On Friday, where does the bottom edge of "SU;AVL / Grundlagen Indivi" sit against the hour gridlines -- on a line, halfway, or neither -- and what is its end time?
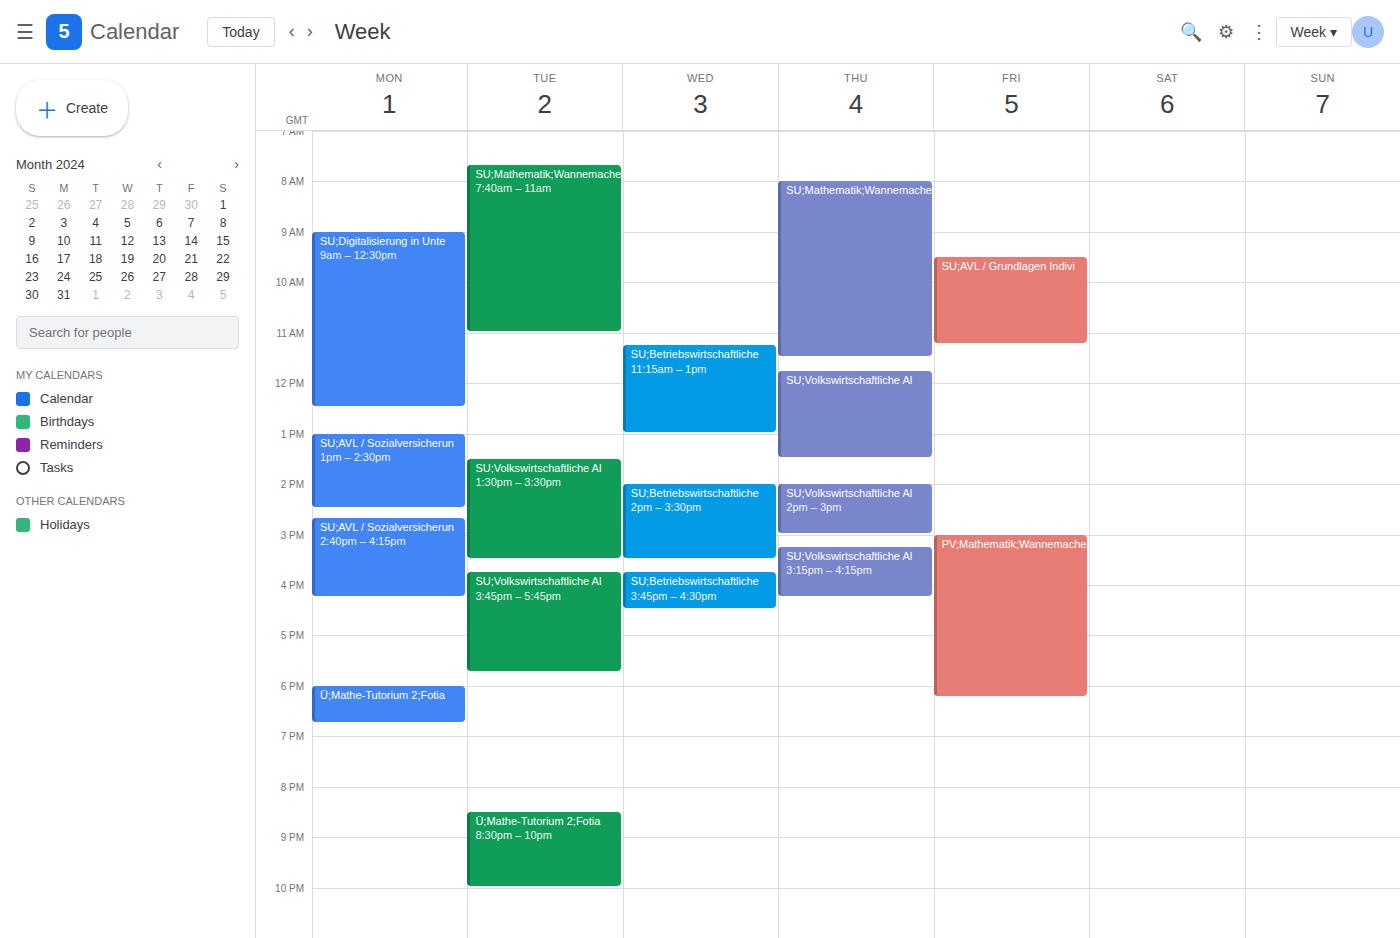
11:15 -- neither: a quarter of the way from the 11:00 line to the 12:00 line.